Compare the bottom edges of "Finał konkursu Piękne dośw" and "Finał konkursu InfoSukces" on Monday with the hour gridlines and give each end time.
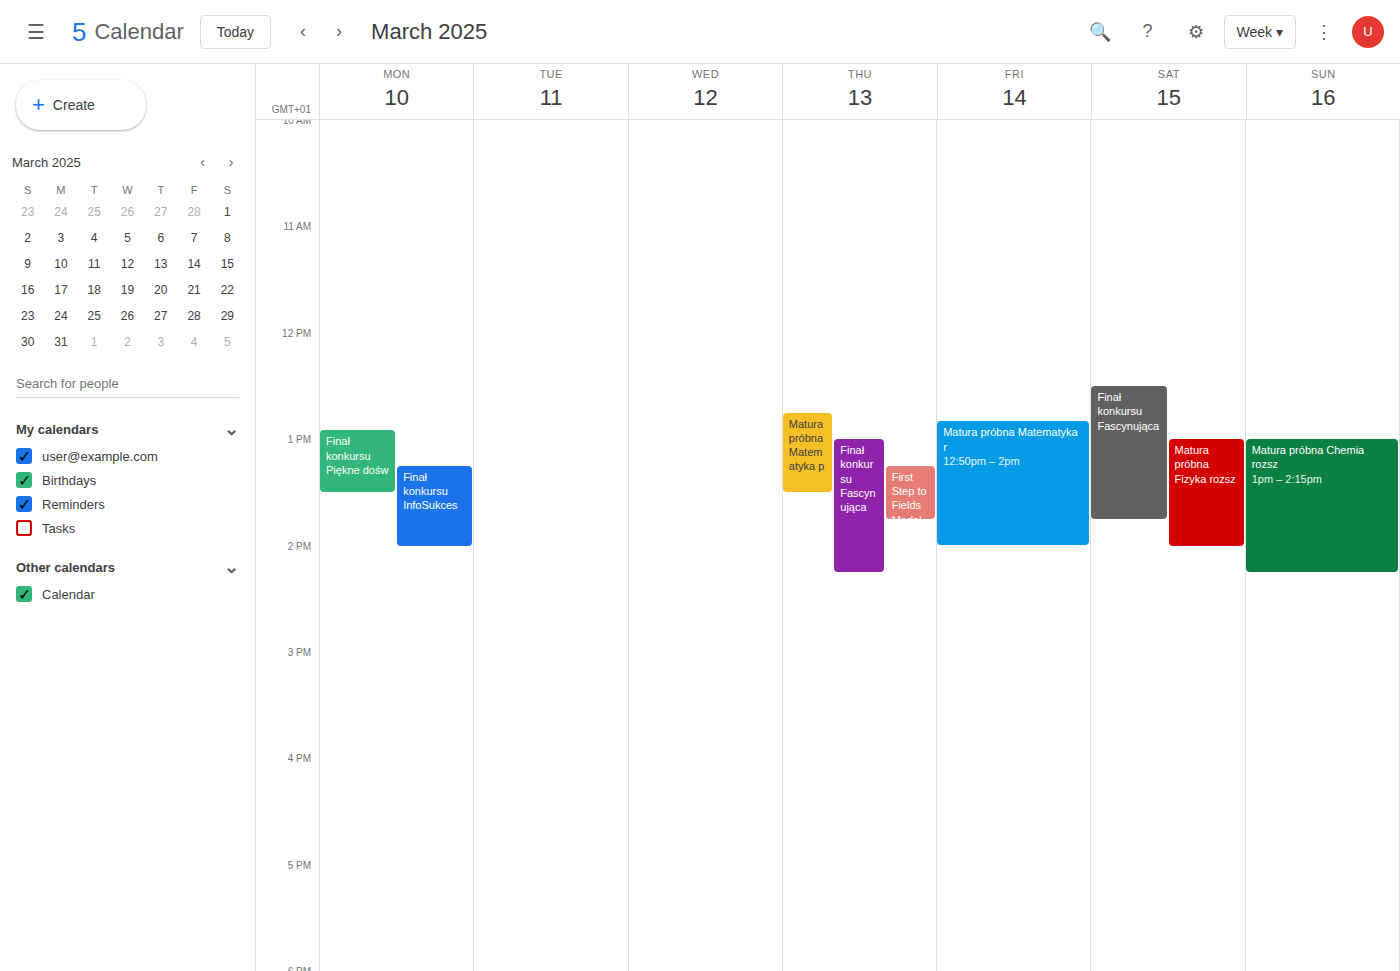
"Finał konkursu Piękne dośw": 13:30, halfway between the 13:00 and 14:00 lines. "Finał konkursu InfoSukces": 14:00, exactly on the 14:00 line.